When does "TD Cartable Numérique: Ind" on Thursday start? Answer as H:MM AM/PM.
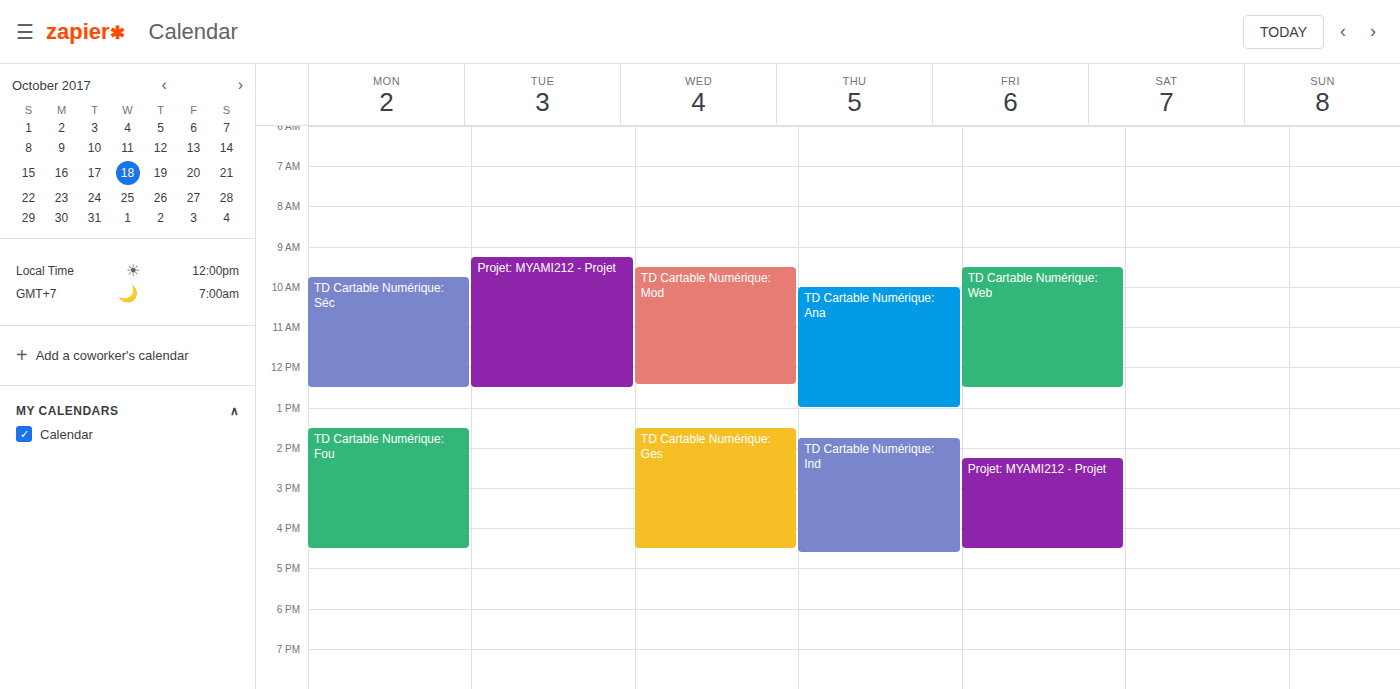
1:45 PM